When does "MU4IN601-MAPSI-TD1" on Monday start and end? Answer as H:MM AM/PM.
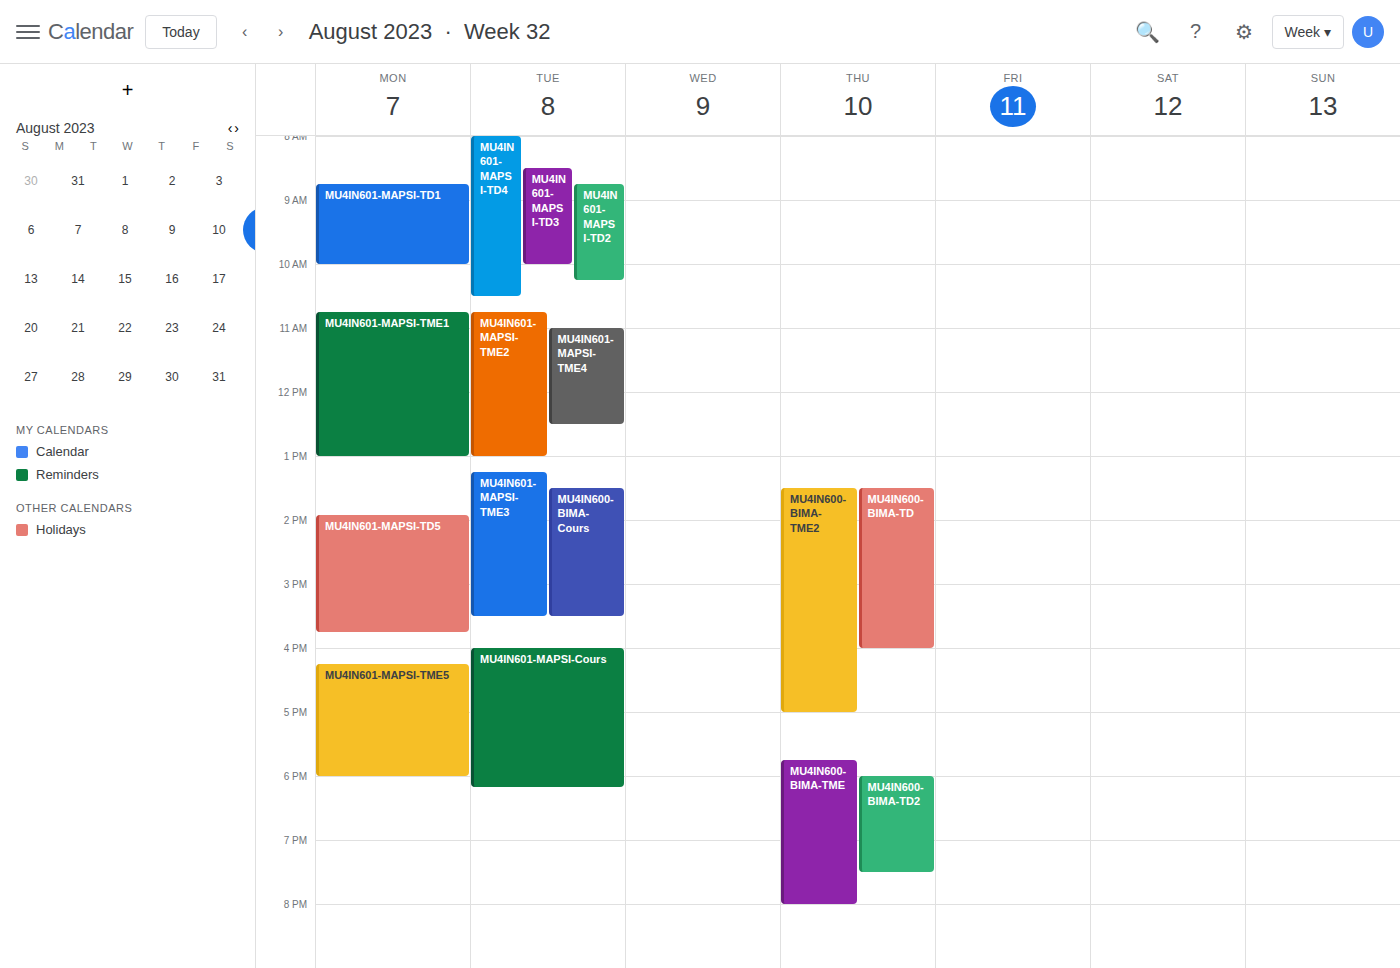
8:45 AM to 10:00 AM